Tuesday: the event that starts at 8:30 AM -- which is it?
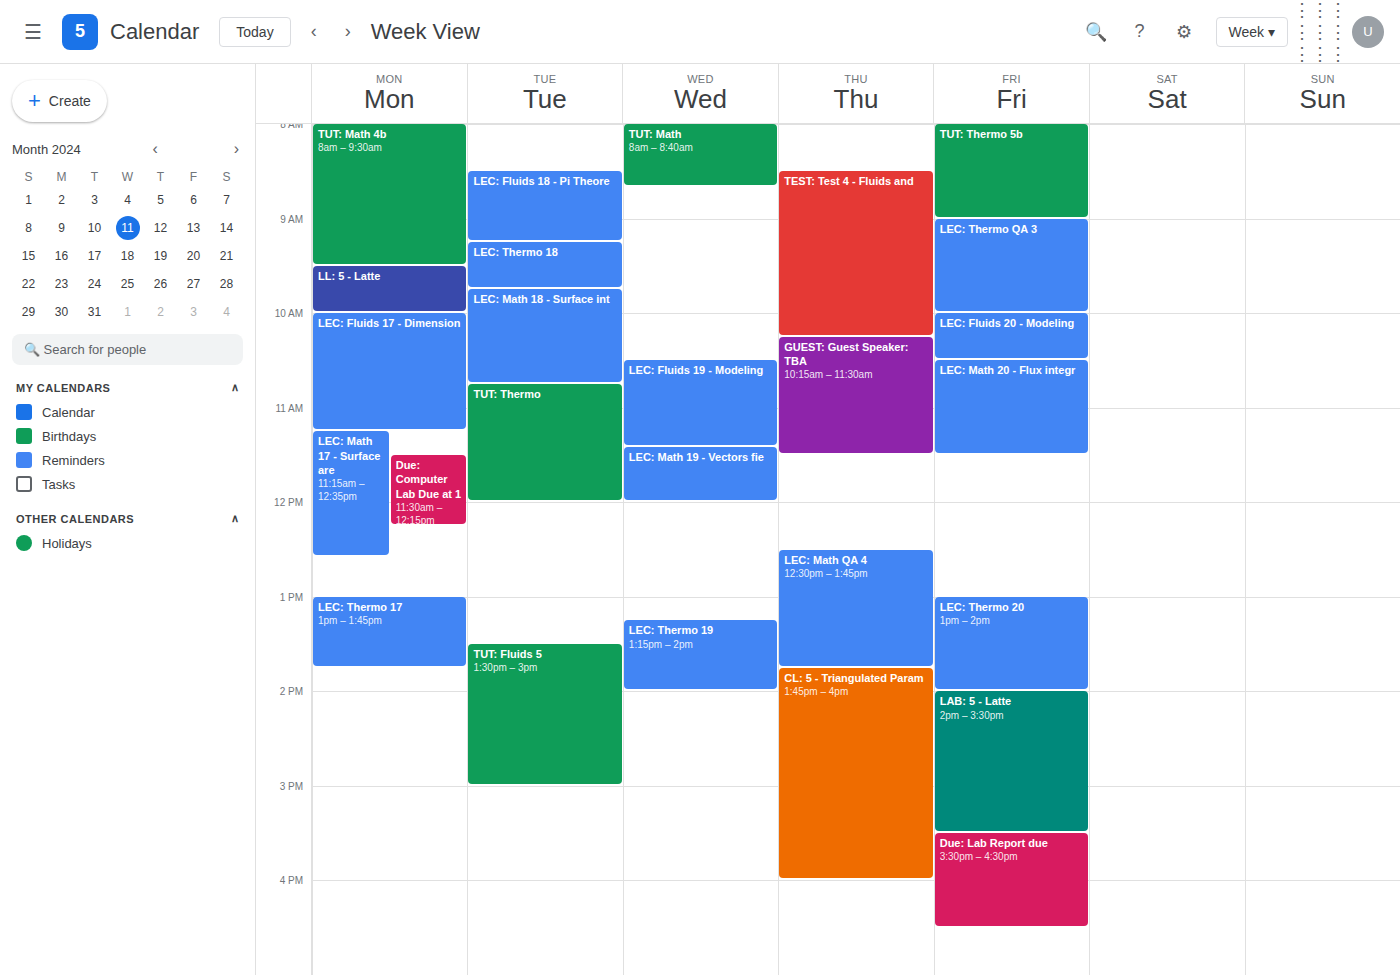
"LEC: Fluids 18 - Pi Theore"